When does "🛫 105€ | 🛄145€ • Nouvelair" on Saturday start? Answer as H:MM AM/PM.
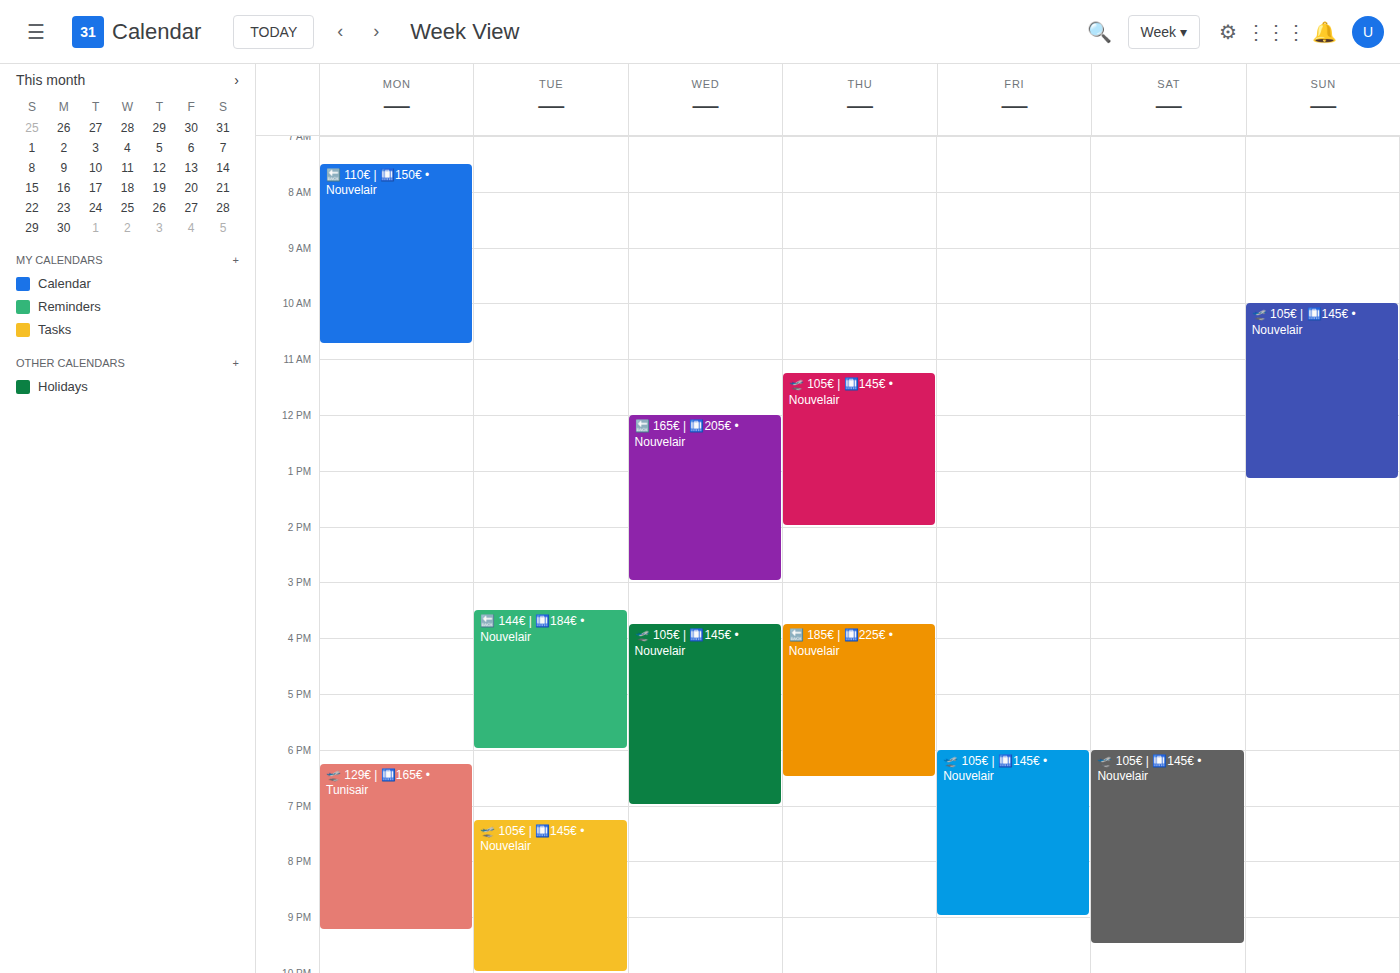
6:00 PM